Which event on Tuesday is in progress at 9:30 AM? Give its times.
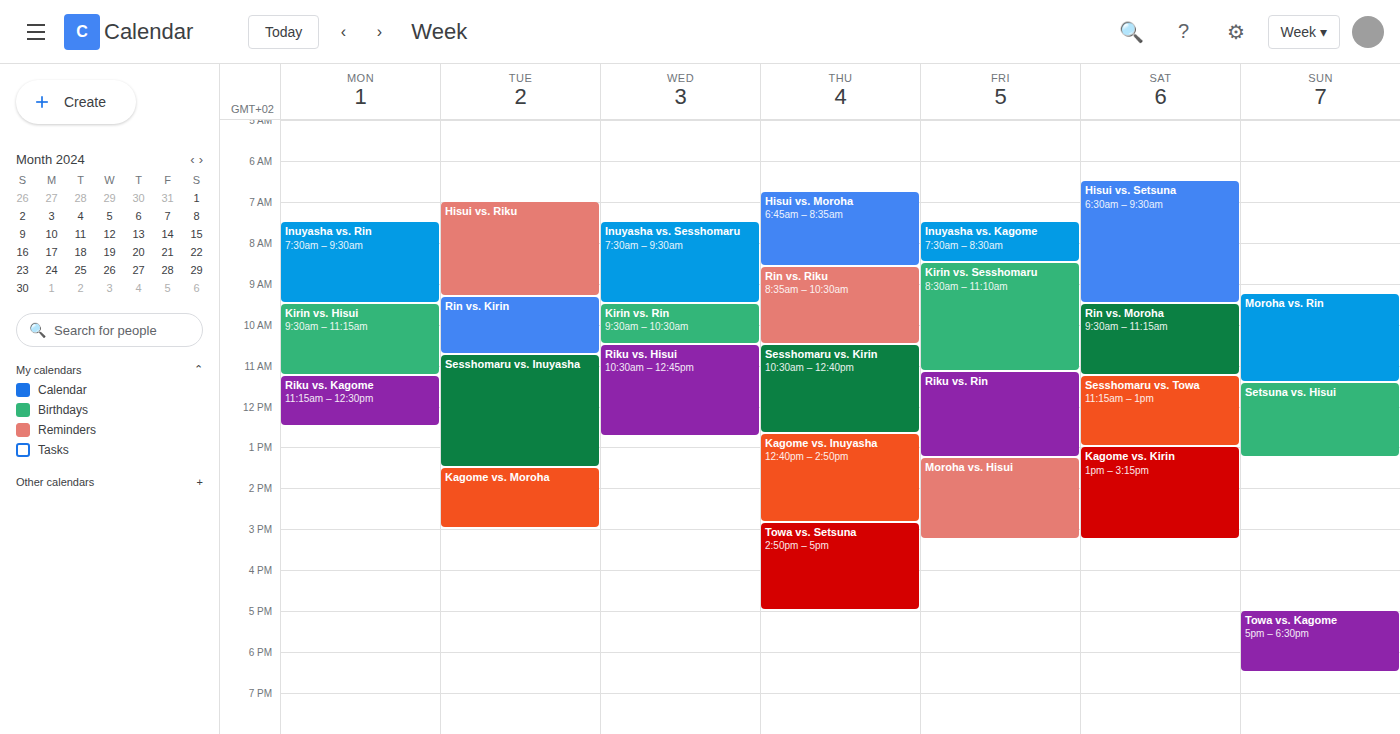
"Rin vs. Kirin", 9:20 AM to 10:45 AM